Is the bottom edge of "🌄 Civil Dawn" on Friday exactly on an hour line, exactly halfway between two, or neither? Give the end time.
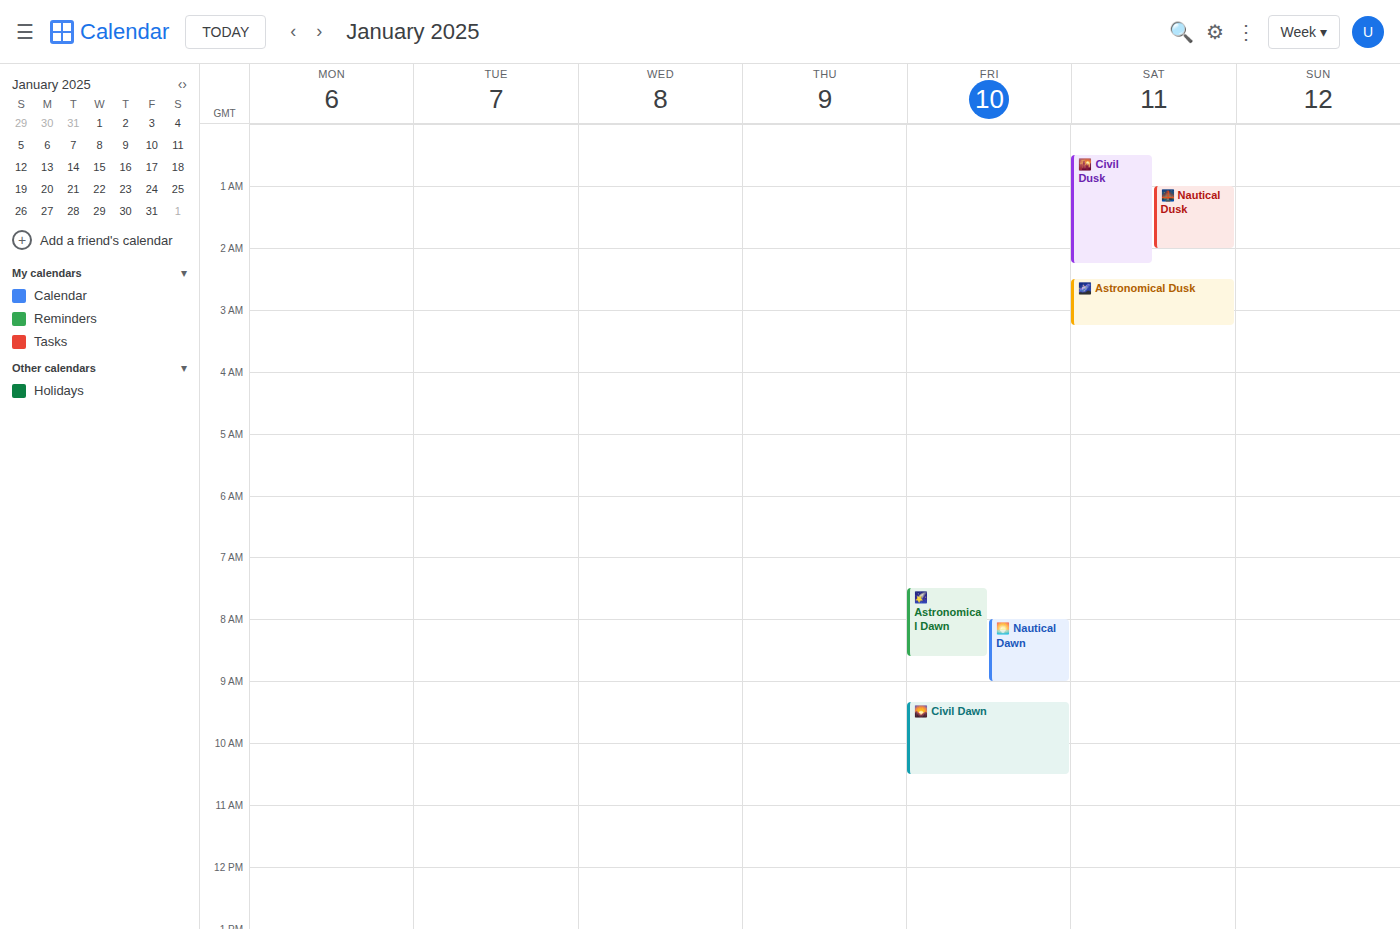
10:30 AM -- halfway between the 10 AM and 11 AM lines.